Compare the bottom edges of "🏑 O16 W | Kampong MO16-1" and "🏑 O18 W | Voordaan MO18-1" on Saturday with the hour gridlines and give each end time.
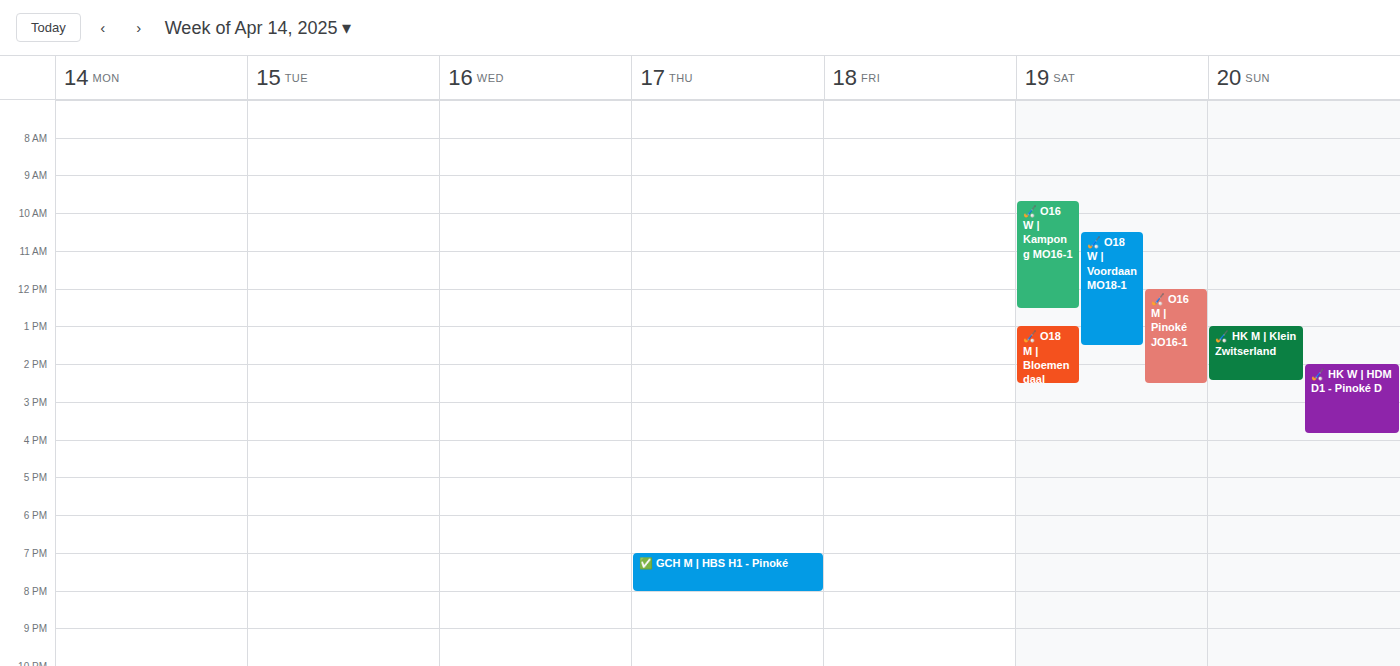
"🏑 O16 W | Kampong MO16-1": 12:30 PM, halfway between the 12 PM and 1 PM lines. "🏑 O18 W | Voordaan MO18-1": 1:30 PM, halfway between the 1 PM and 2 PM lines.